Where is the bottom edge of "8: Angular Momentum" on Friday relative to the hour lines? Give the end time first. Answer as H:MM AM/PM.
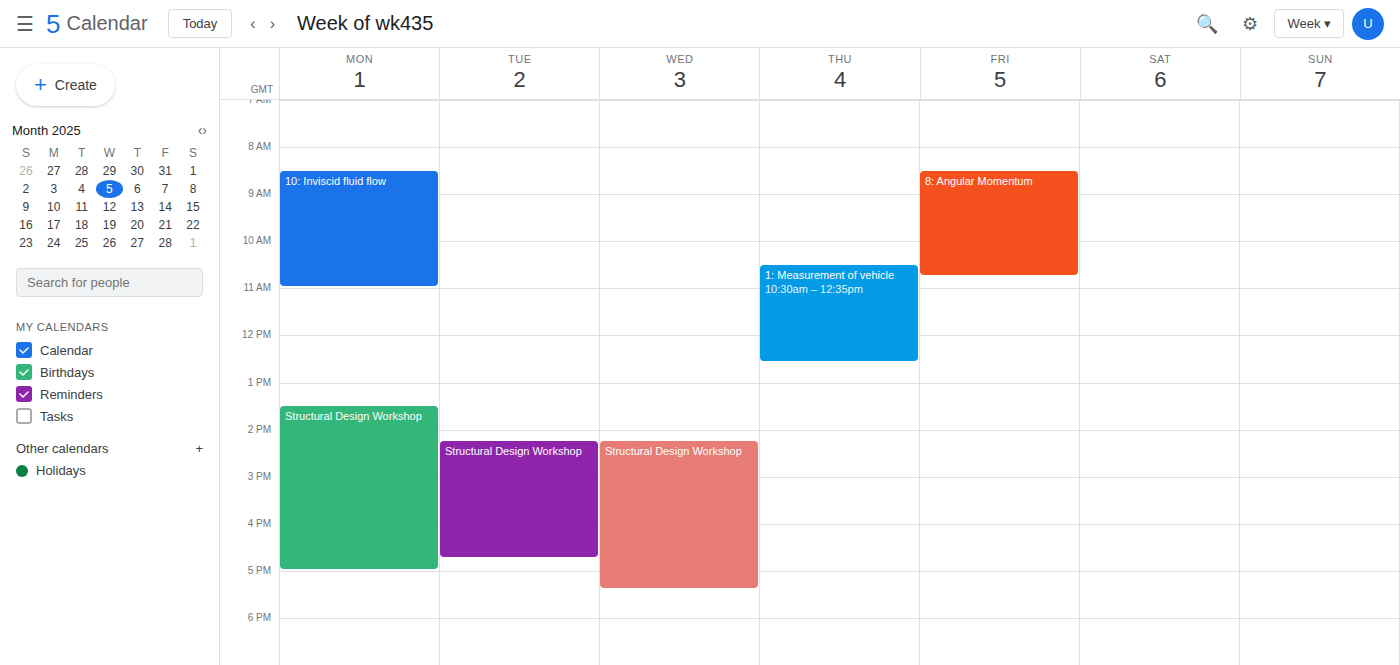
10:45 AM -- neither: three quarters of the way from the 10 AM line to the 11 AM line.